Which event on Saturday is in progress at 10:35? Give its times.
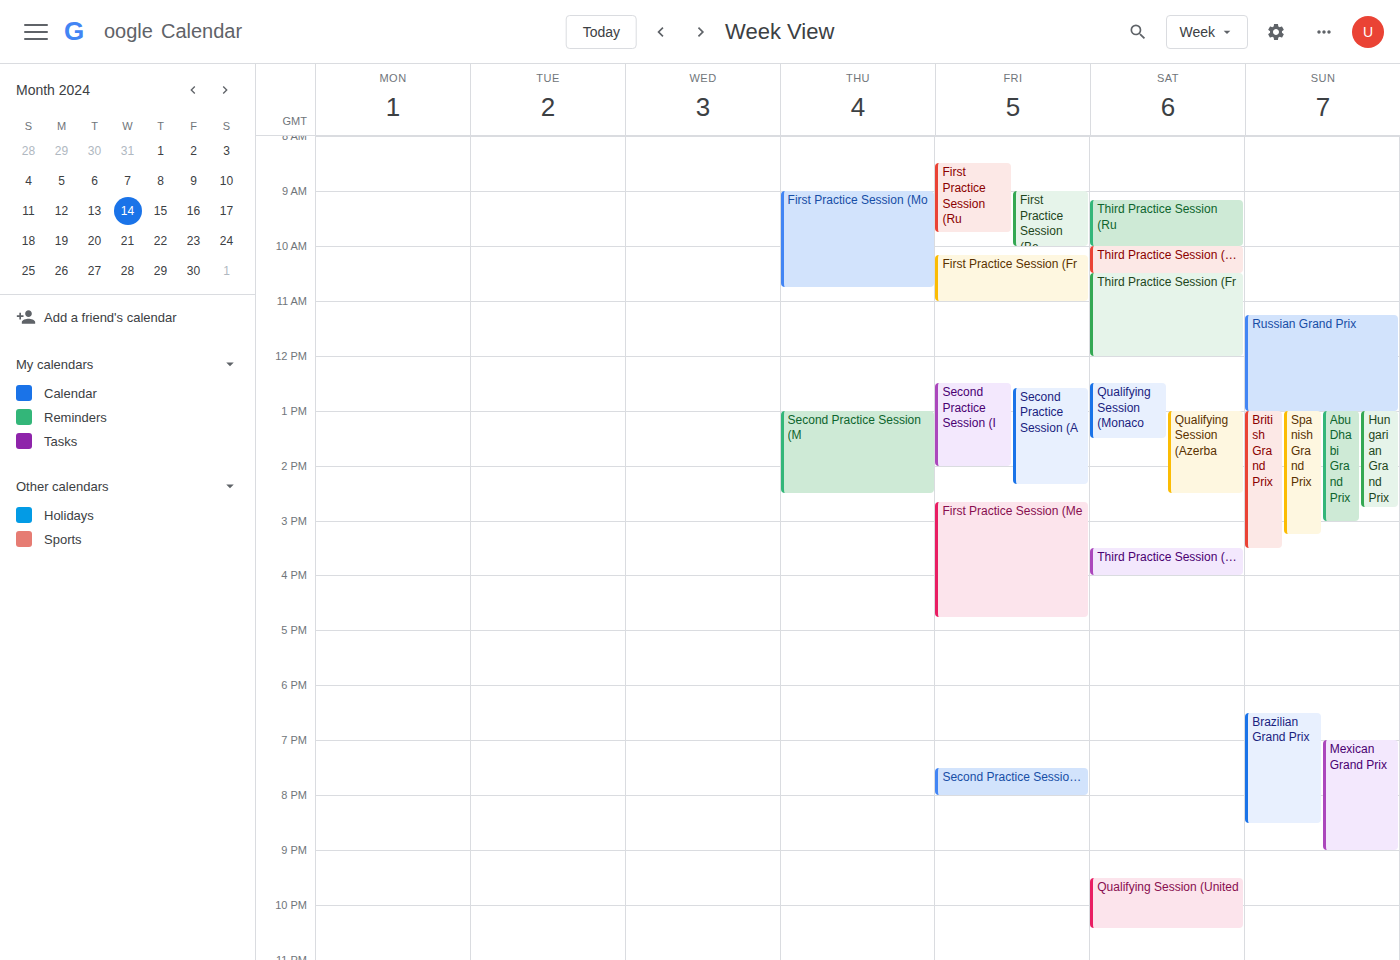
"Third Practice Session (Fr", 10:30 to 12:00